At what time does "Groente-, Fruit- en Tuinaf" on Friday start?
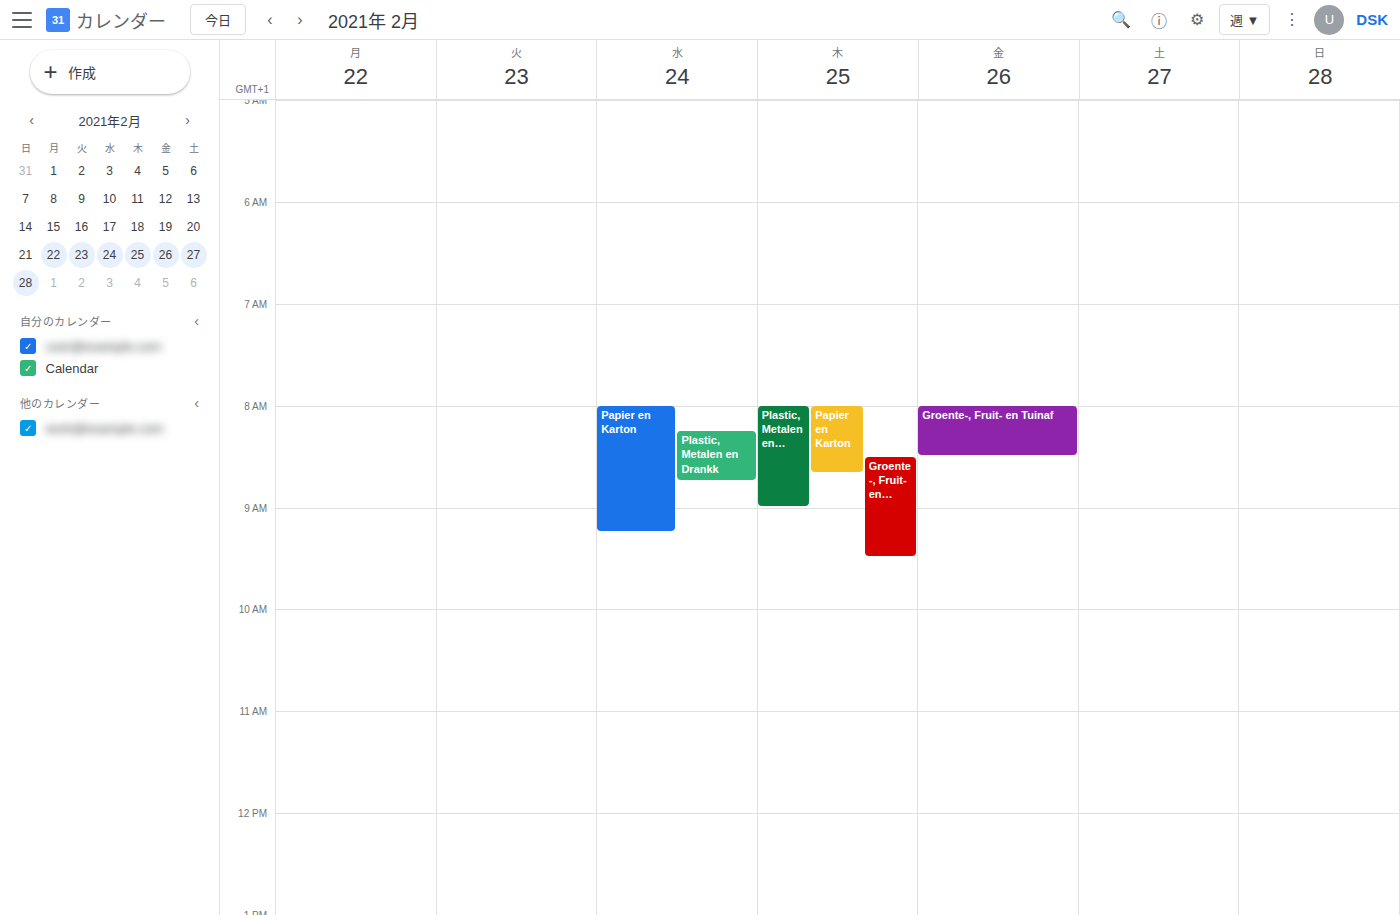
8:00 AM